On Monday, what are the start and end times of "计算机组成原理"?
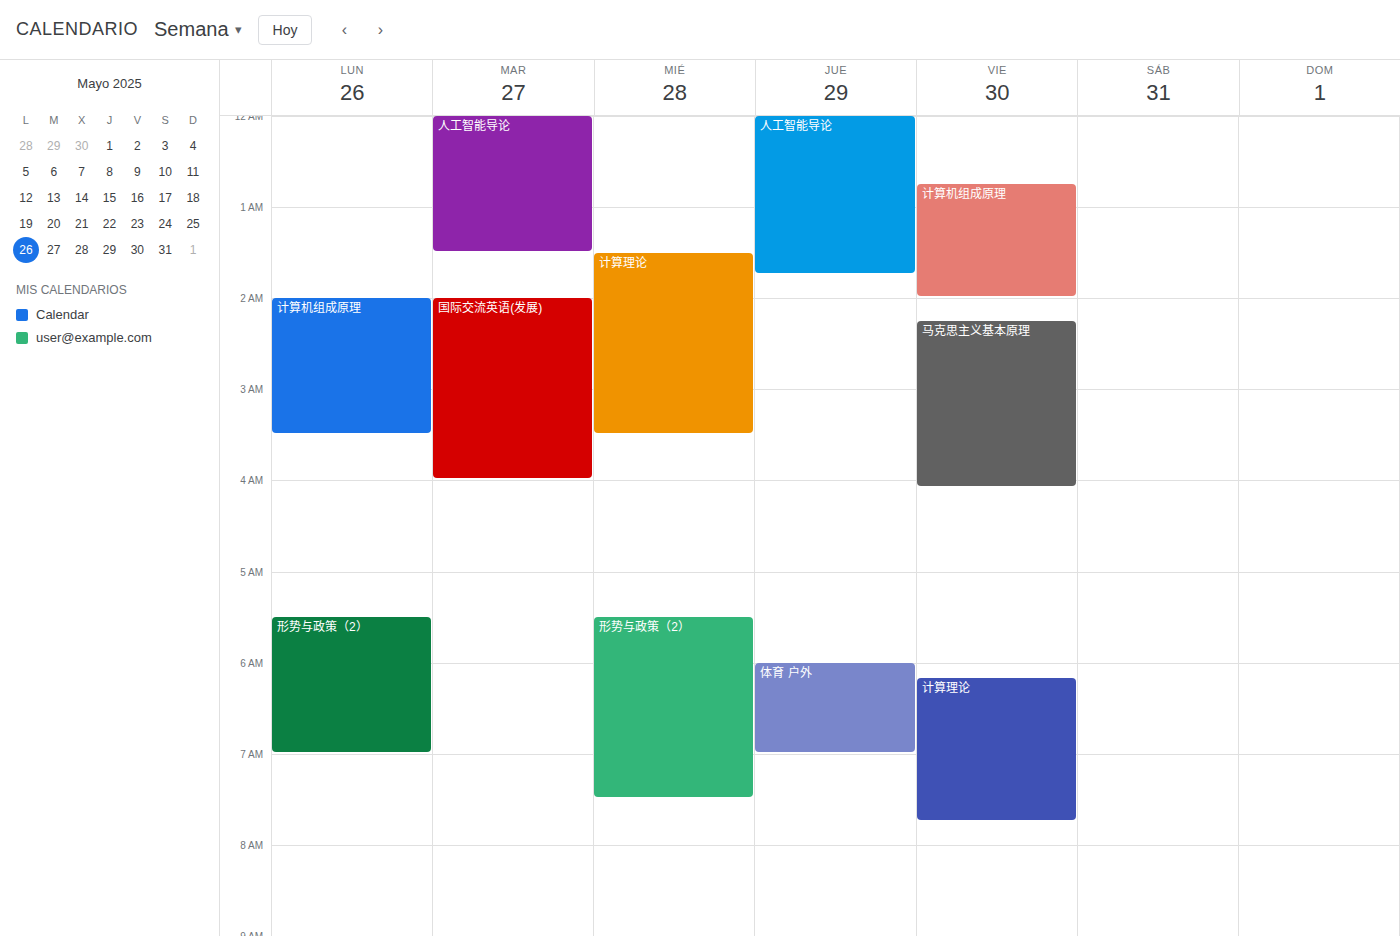
2:00 AM to 3:30 AM